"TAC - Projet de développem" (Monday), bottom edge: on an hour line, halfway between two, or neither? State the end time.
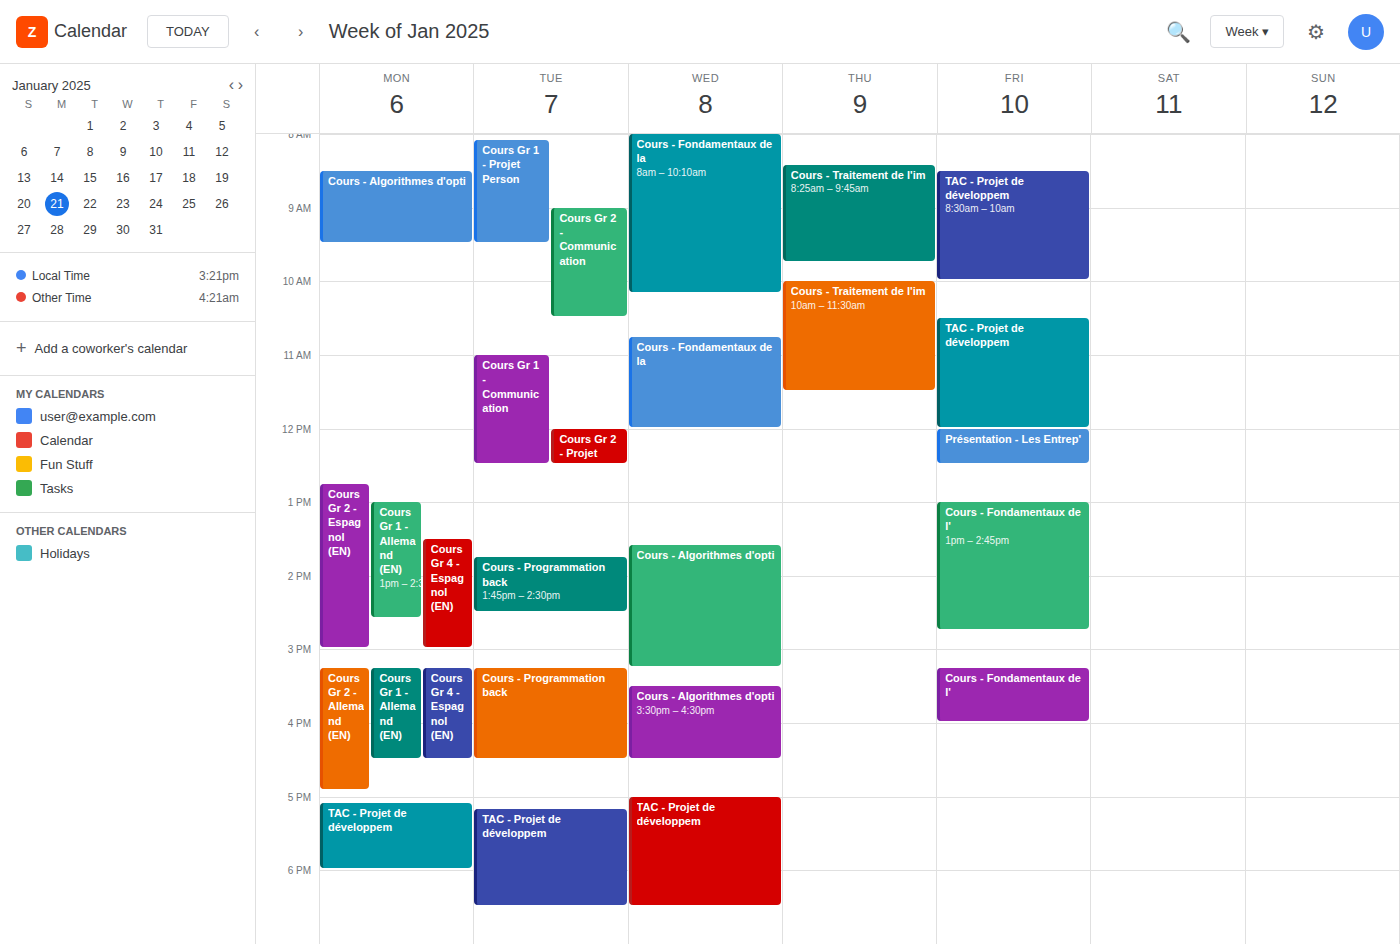
6:00 PM -- exactly on the 6 PM line.